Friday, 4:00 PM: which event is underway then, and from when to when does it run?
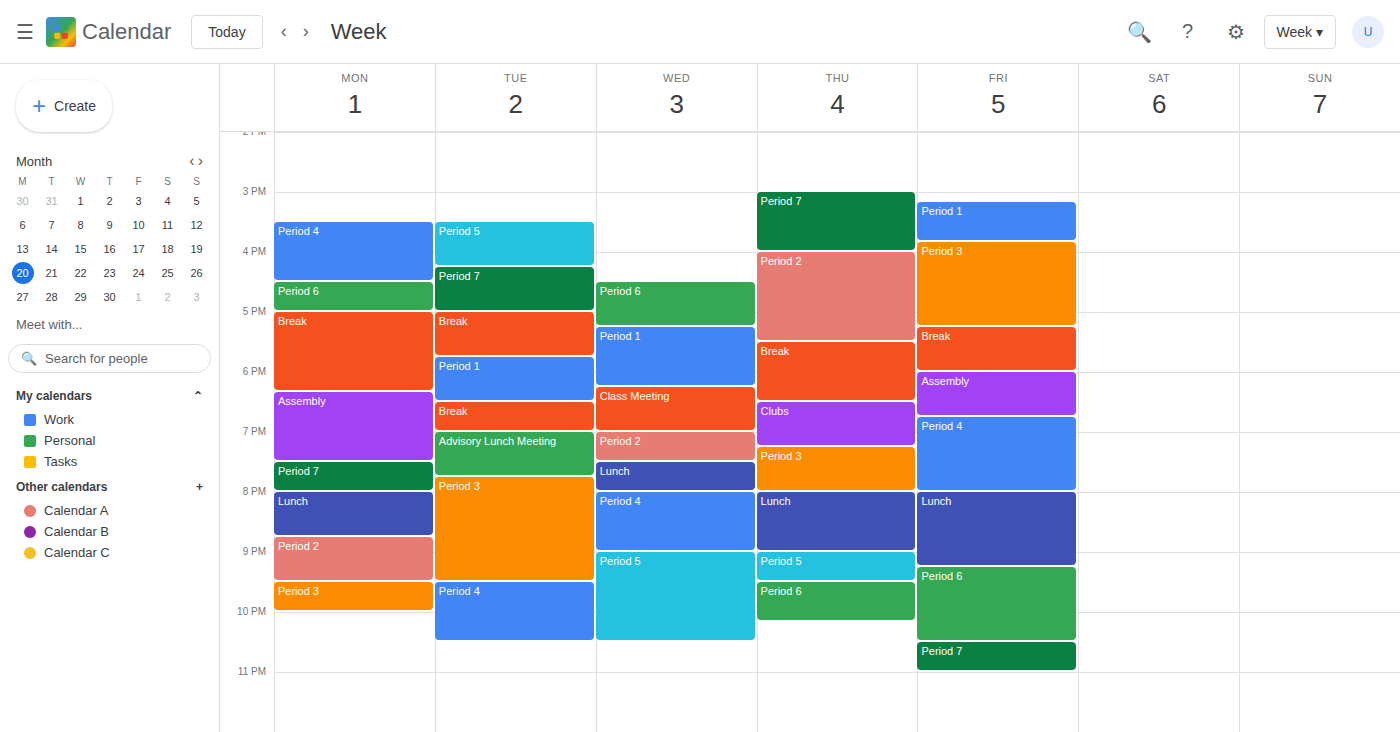
"Period 3", 3:50 PM to 5:15 PM